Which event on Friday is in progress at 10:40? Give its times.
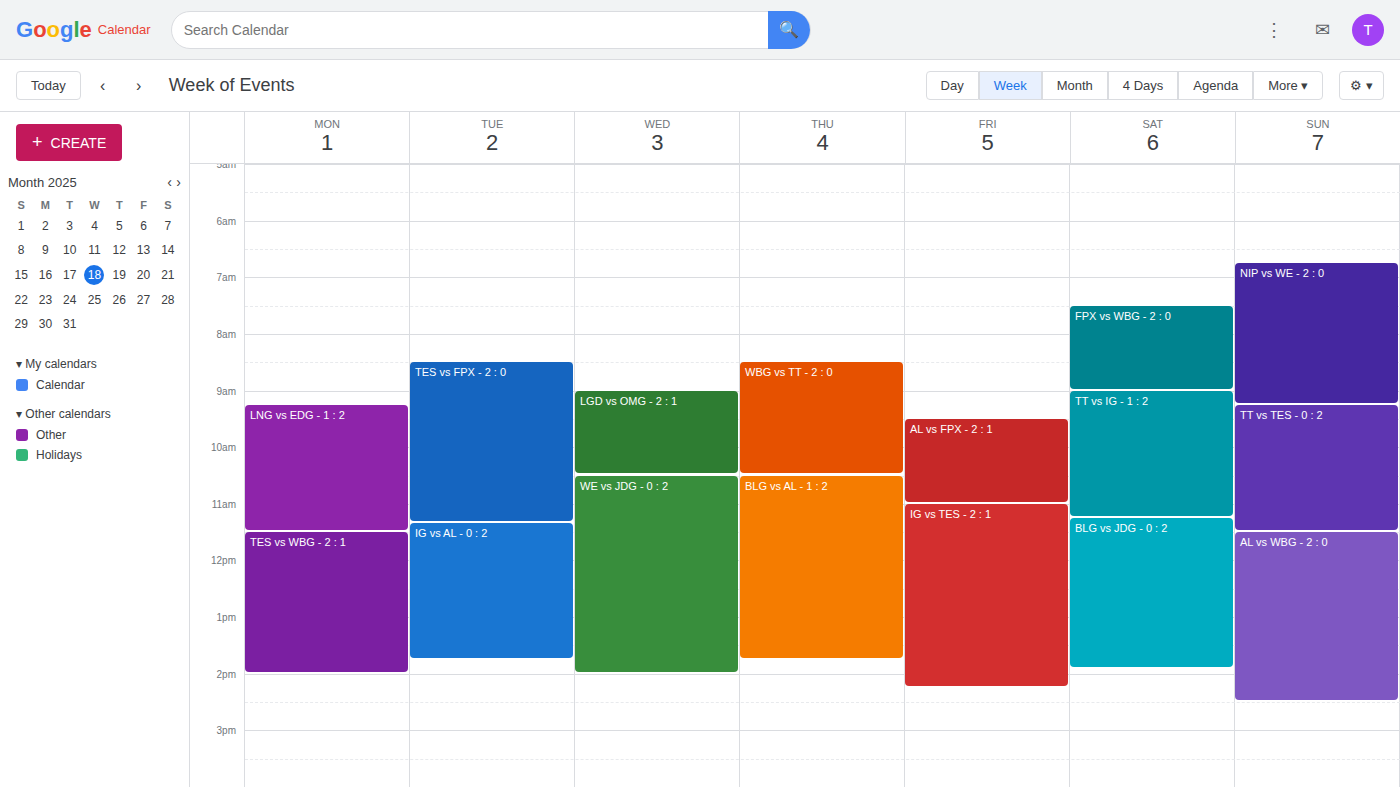
"AL vs FPX - 2 : 1", 09:30 to 11:00